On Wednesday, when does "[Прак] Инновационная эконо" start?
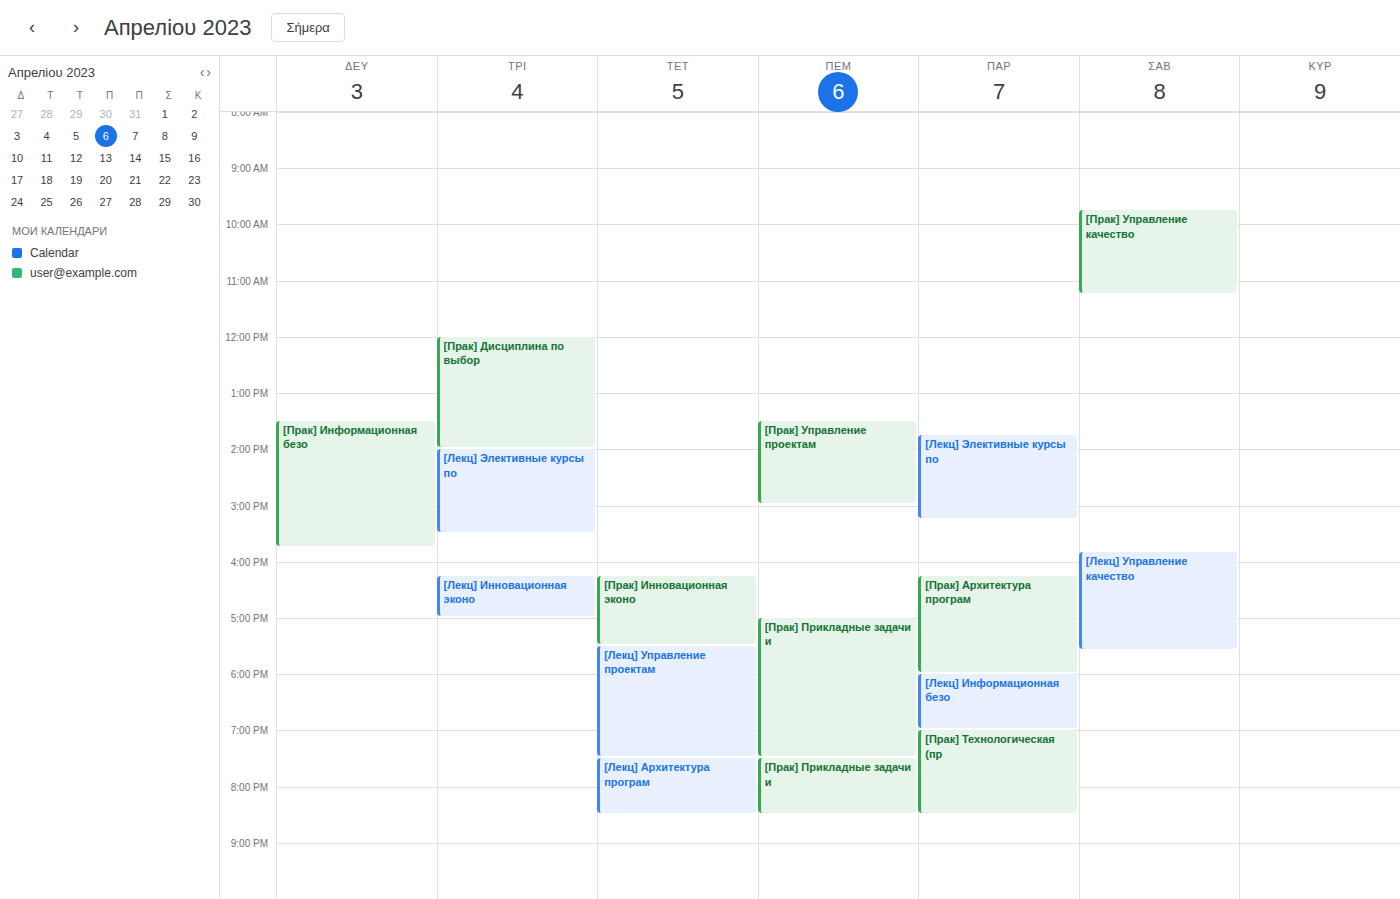
4:15 PM